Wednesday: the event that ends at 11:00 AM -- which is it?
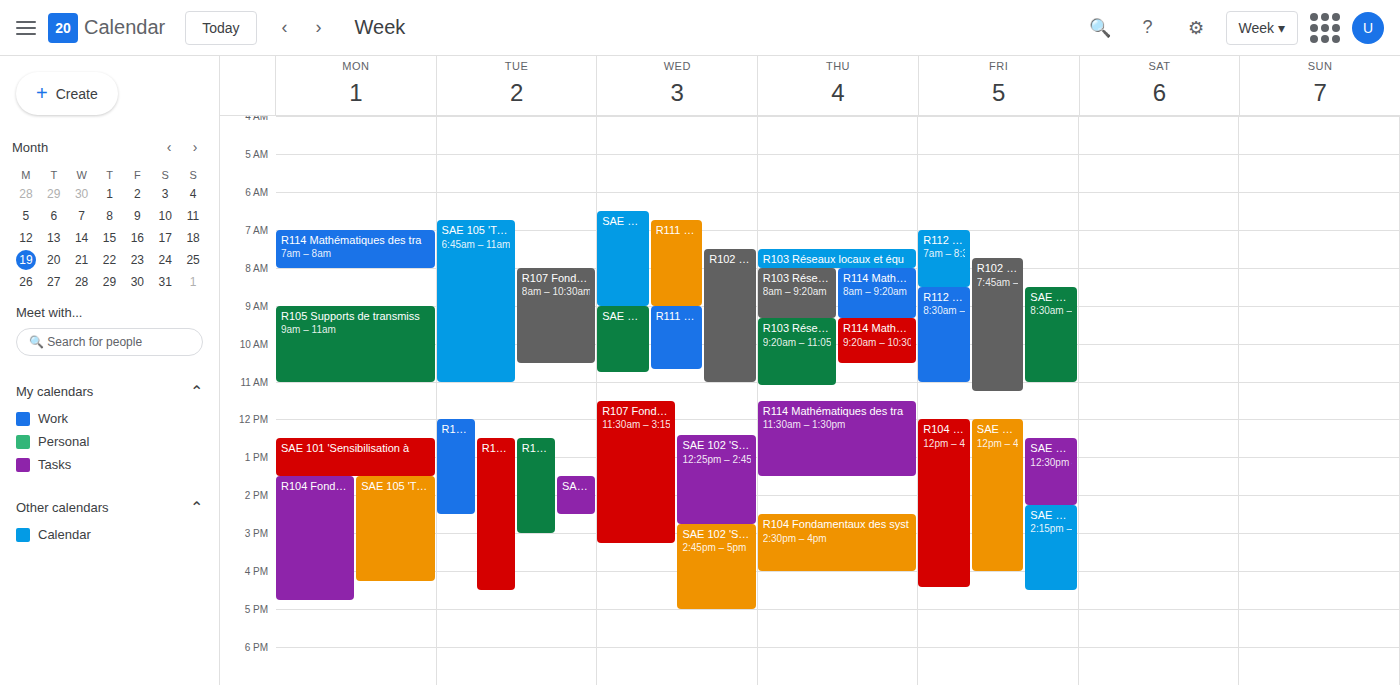
"R102 Principe et architect"